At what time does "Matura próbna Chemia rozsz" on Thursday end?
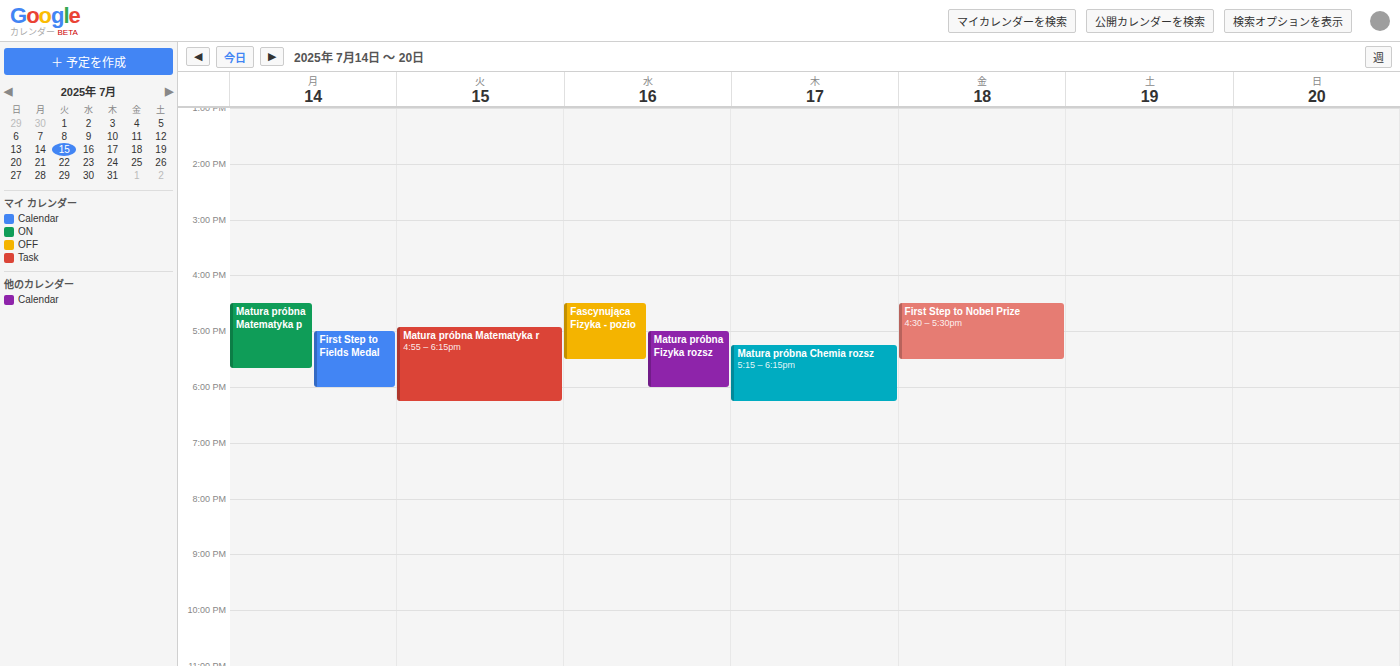
18:15